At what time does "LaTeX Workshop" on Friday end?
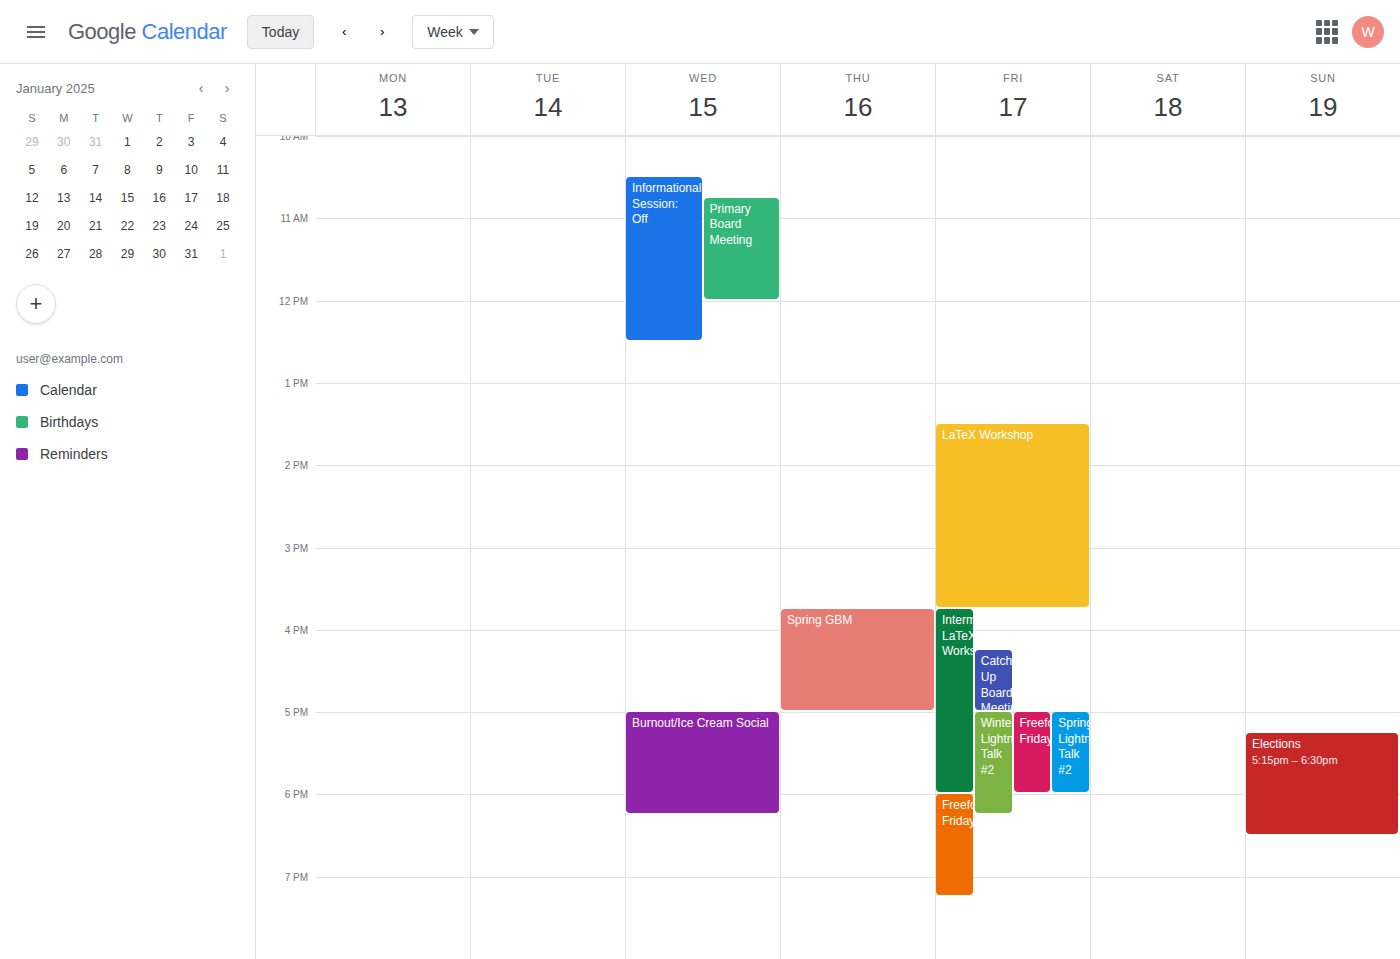
3:45 PM